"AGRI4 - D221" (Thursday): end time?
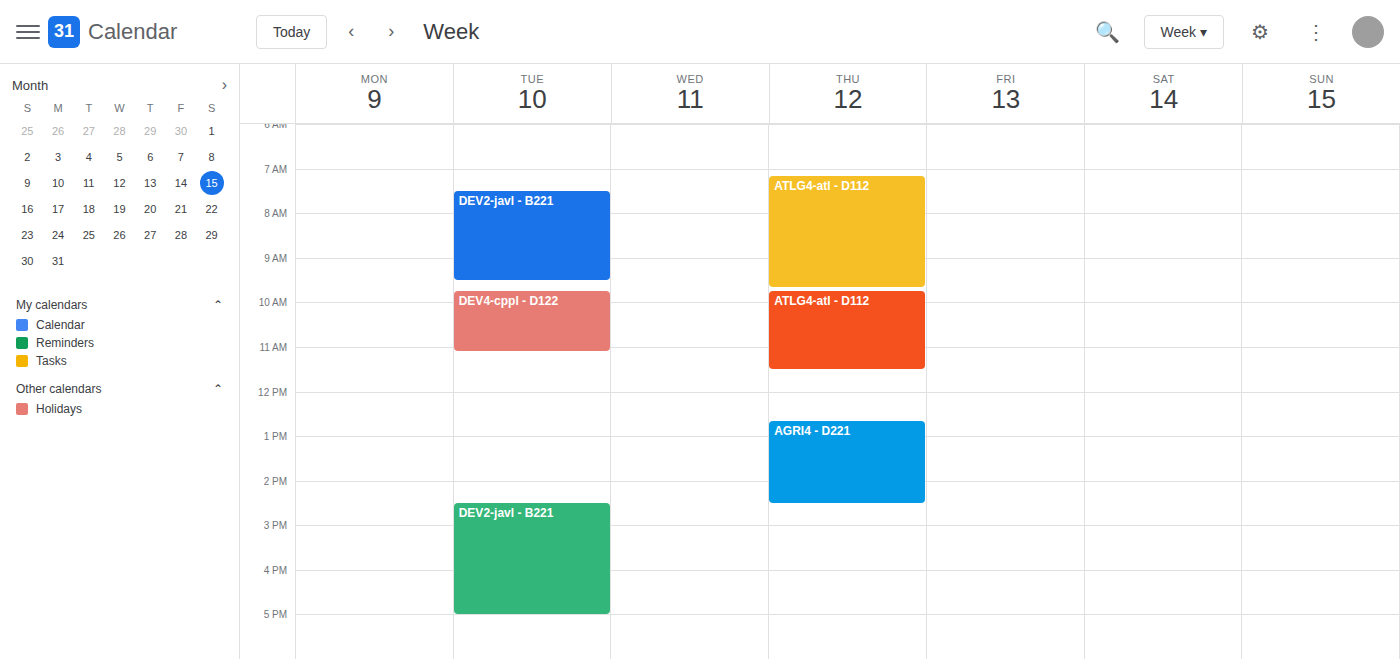
2:30 PM